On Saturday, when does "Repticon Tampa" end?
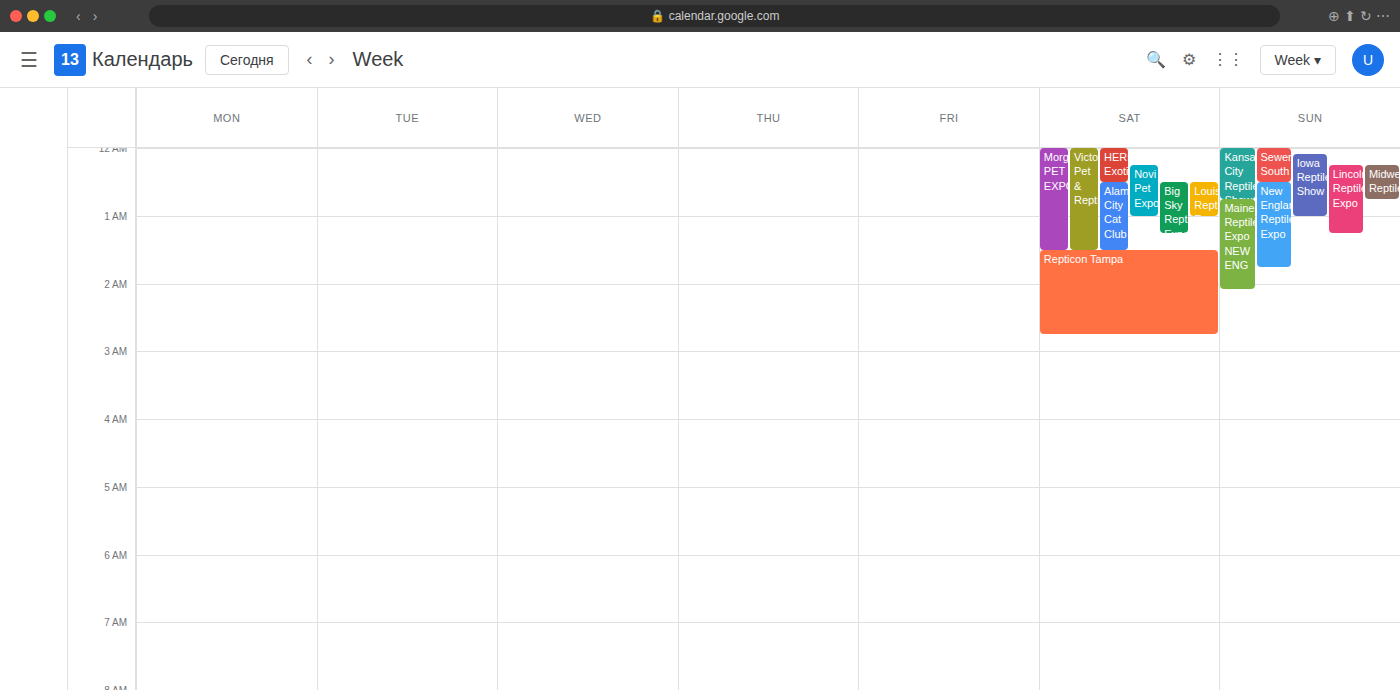
02:45